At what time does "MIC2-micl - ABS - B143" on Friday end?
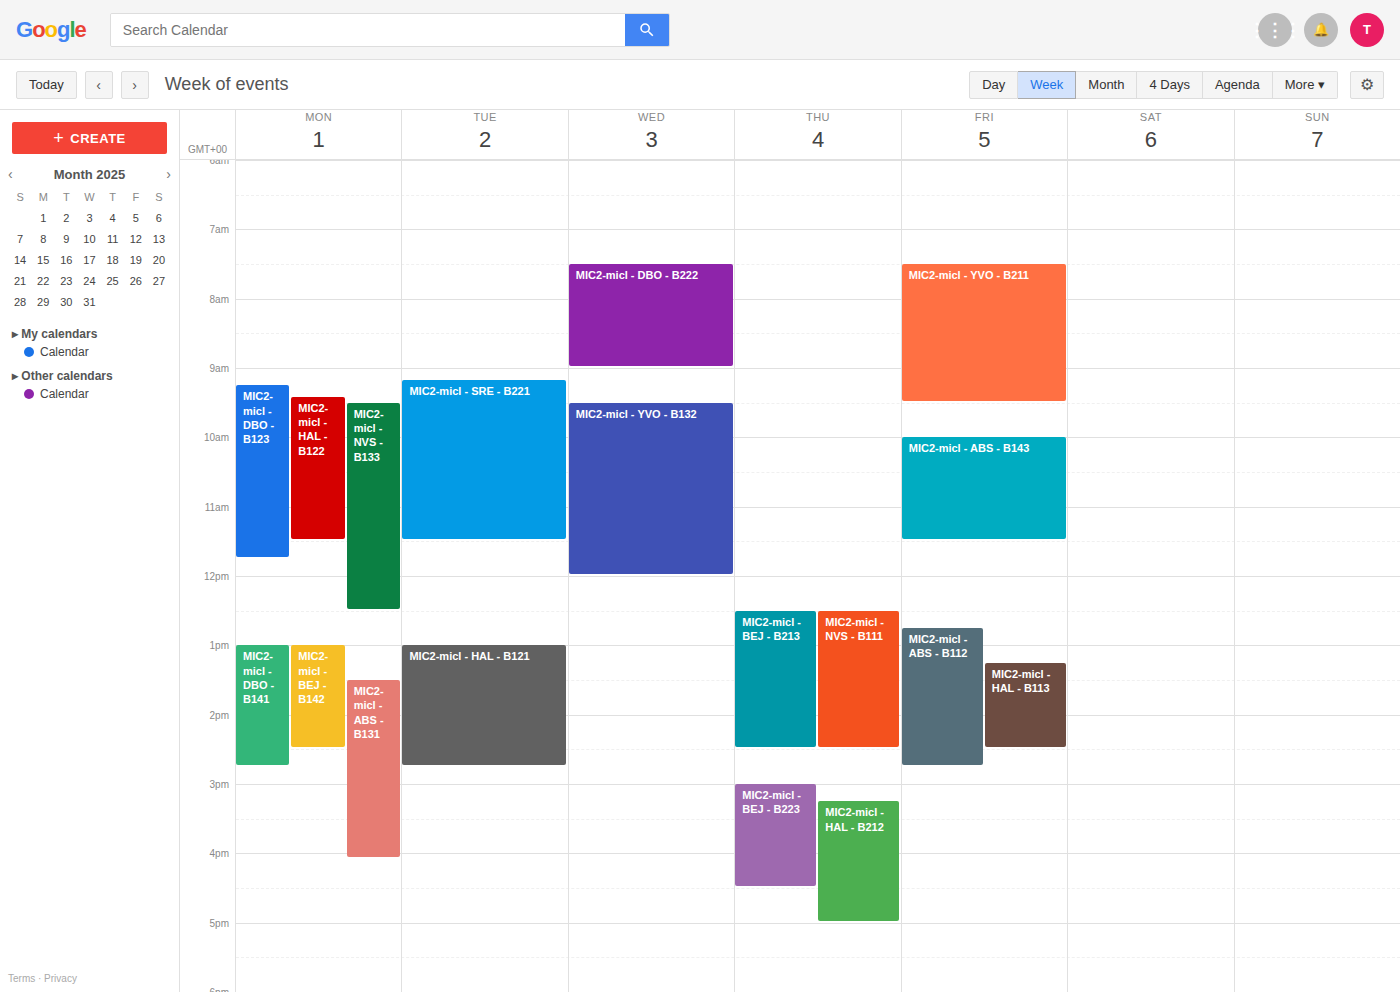
11:30 AM